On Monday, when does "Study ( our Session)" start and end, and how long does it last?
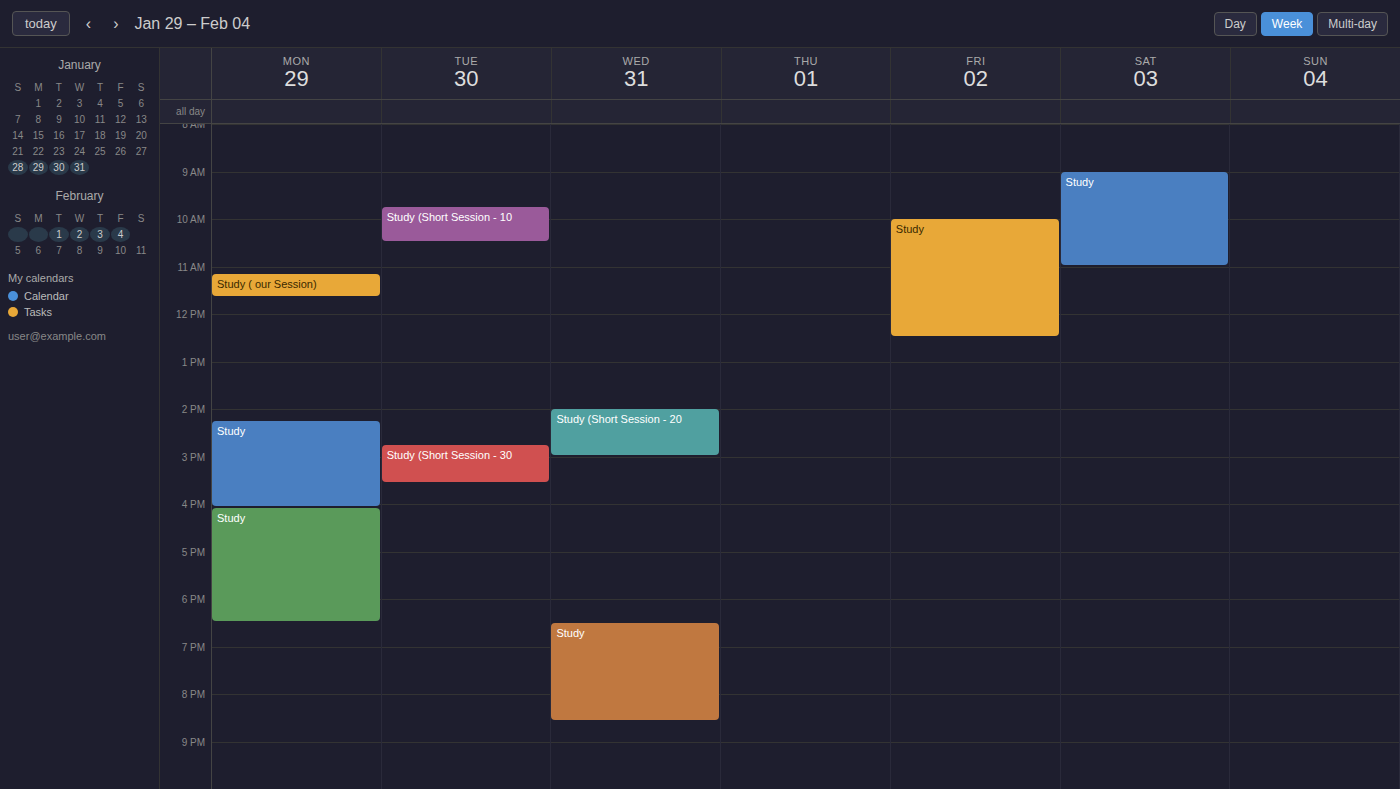
11:10 AM to 11:40 AM, 30 minutes